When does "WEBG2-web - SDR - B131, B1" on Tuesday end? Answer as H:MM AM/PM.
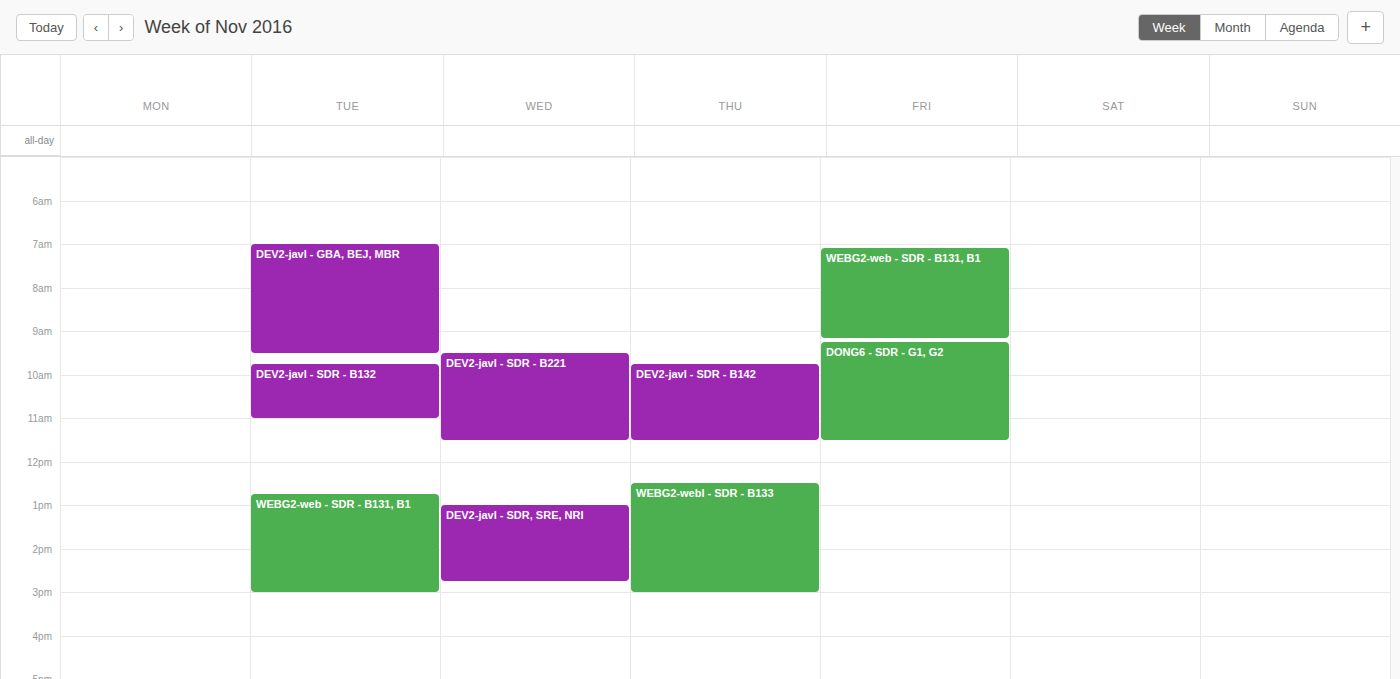
3:00 PM